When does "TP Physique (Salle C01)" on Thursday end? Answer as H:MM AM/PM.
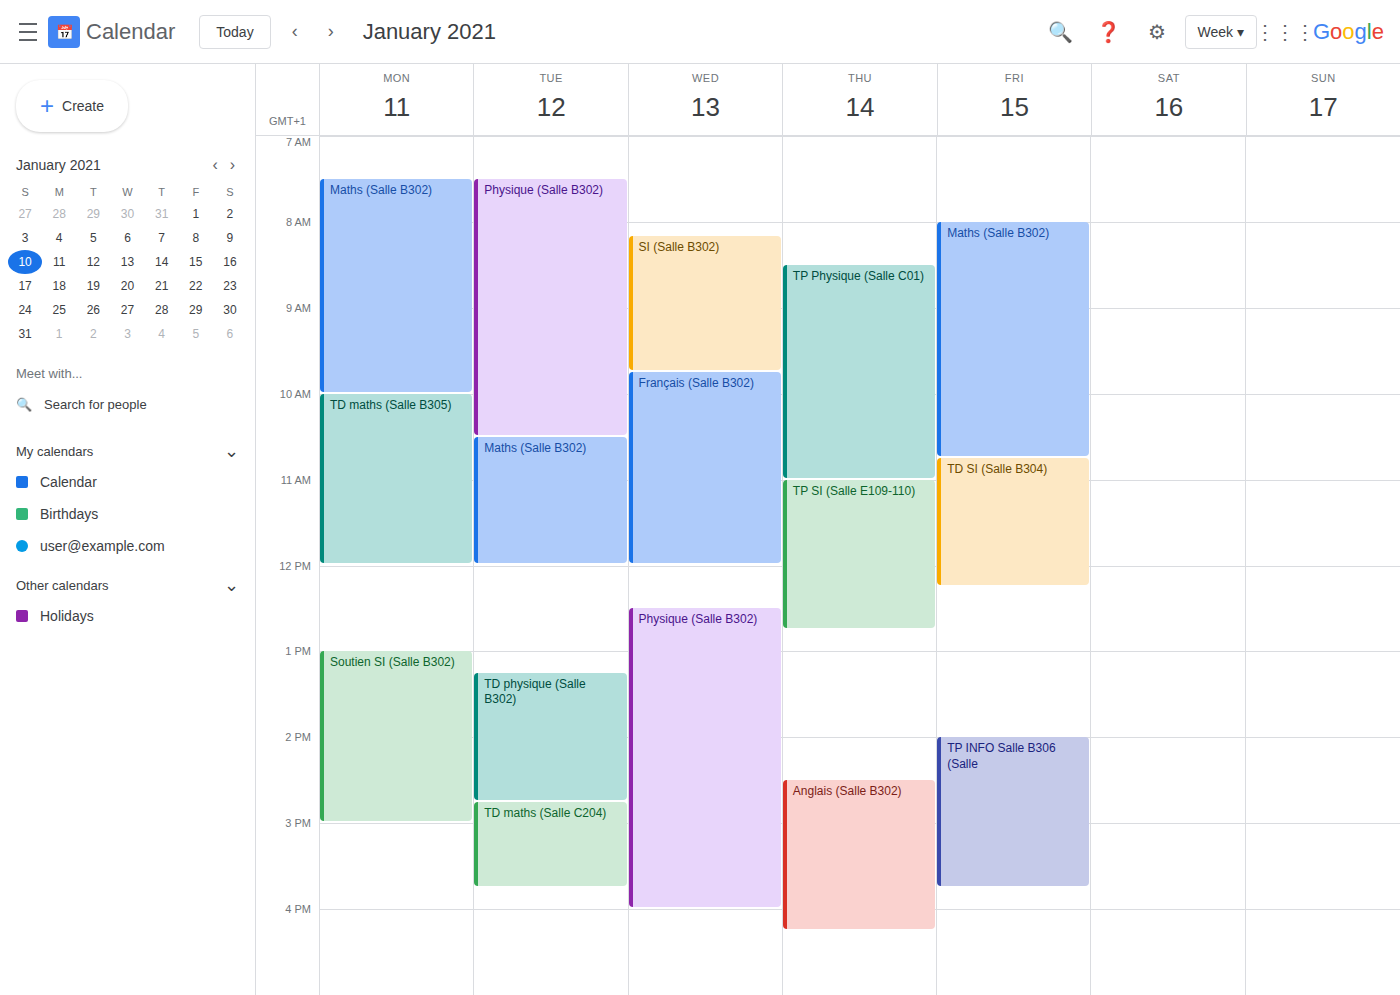
11:00 AM